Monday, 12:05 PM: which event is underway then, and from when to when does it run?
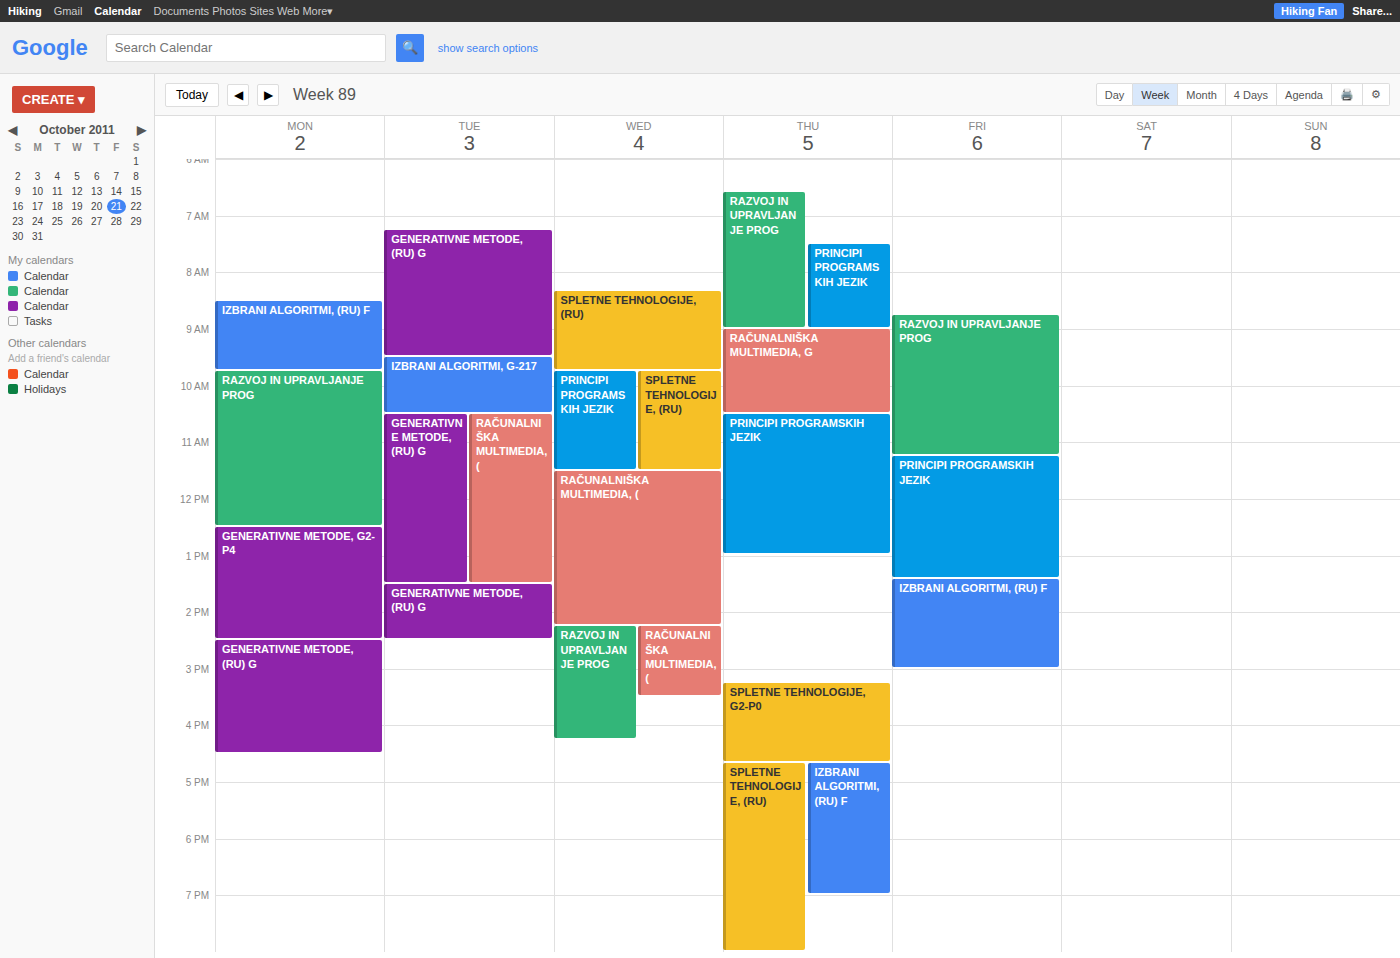
"RAZVOJ IN UPRAVLJANJE PROG", 9:45 AM to 12:30 PM